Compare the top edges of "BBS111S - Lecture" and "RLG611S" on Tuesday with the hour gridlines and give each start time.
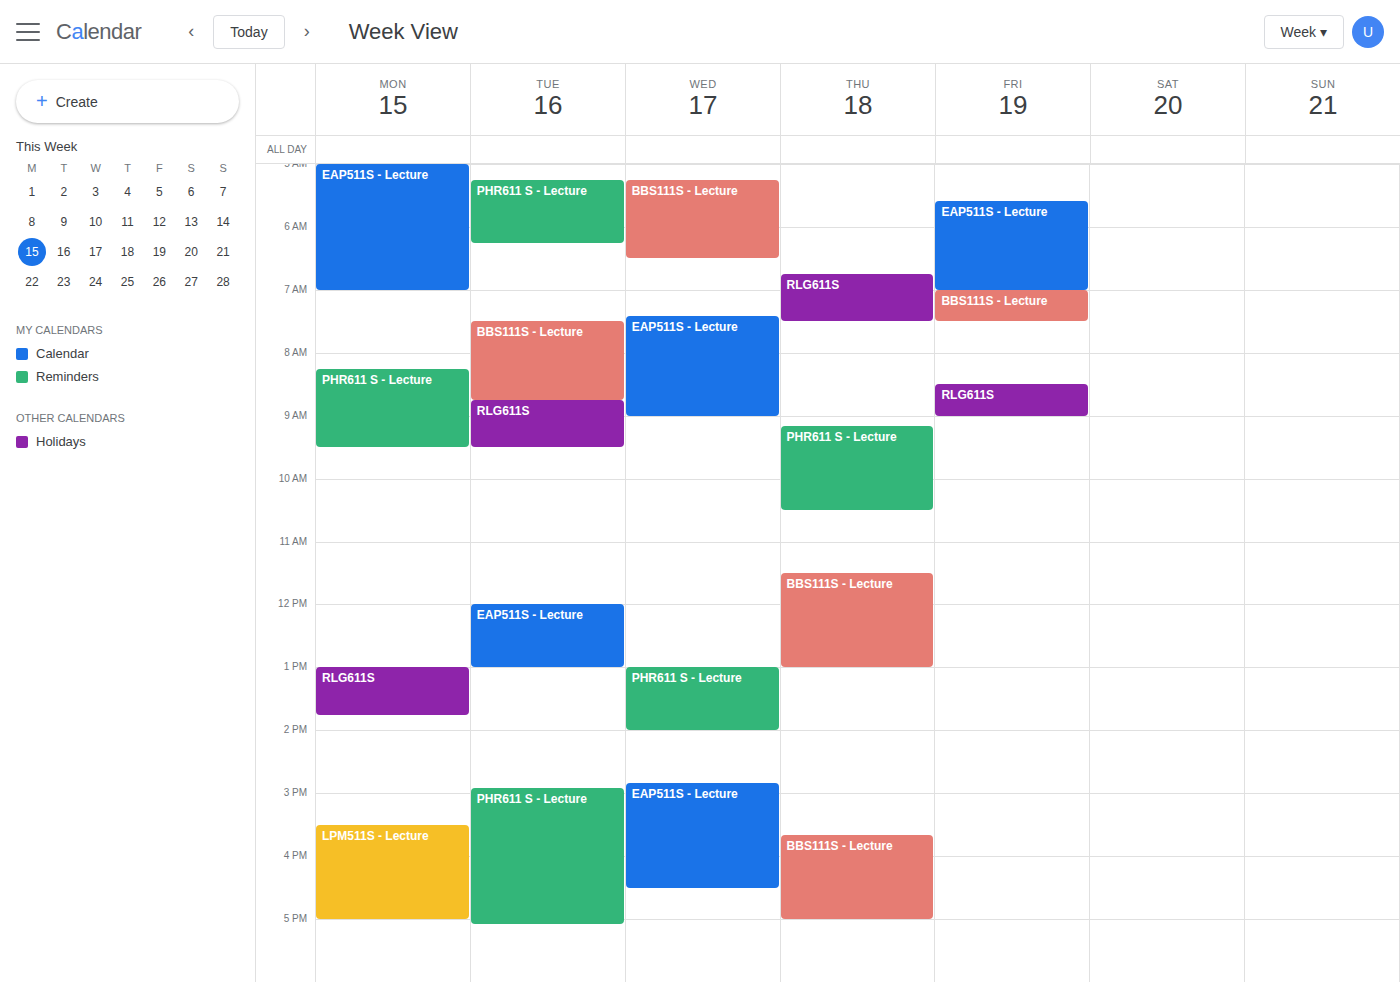
"BBS111S - Lecture": 7:30 AM, halfway between the 7 AM and 8 AM lines. "RLG611S": 8:45 AM, neither: three quarters of the way from the 8 AM line to the 9 AM line.